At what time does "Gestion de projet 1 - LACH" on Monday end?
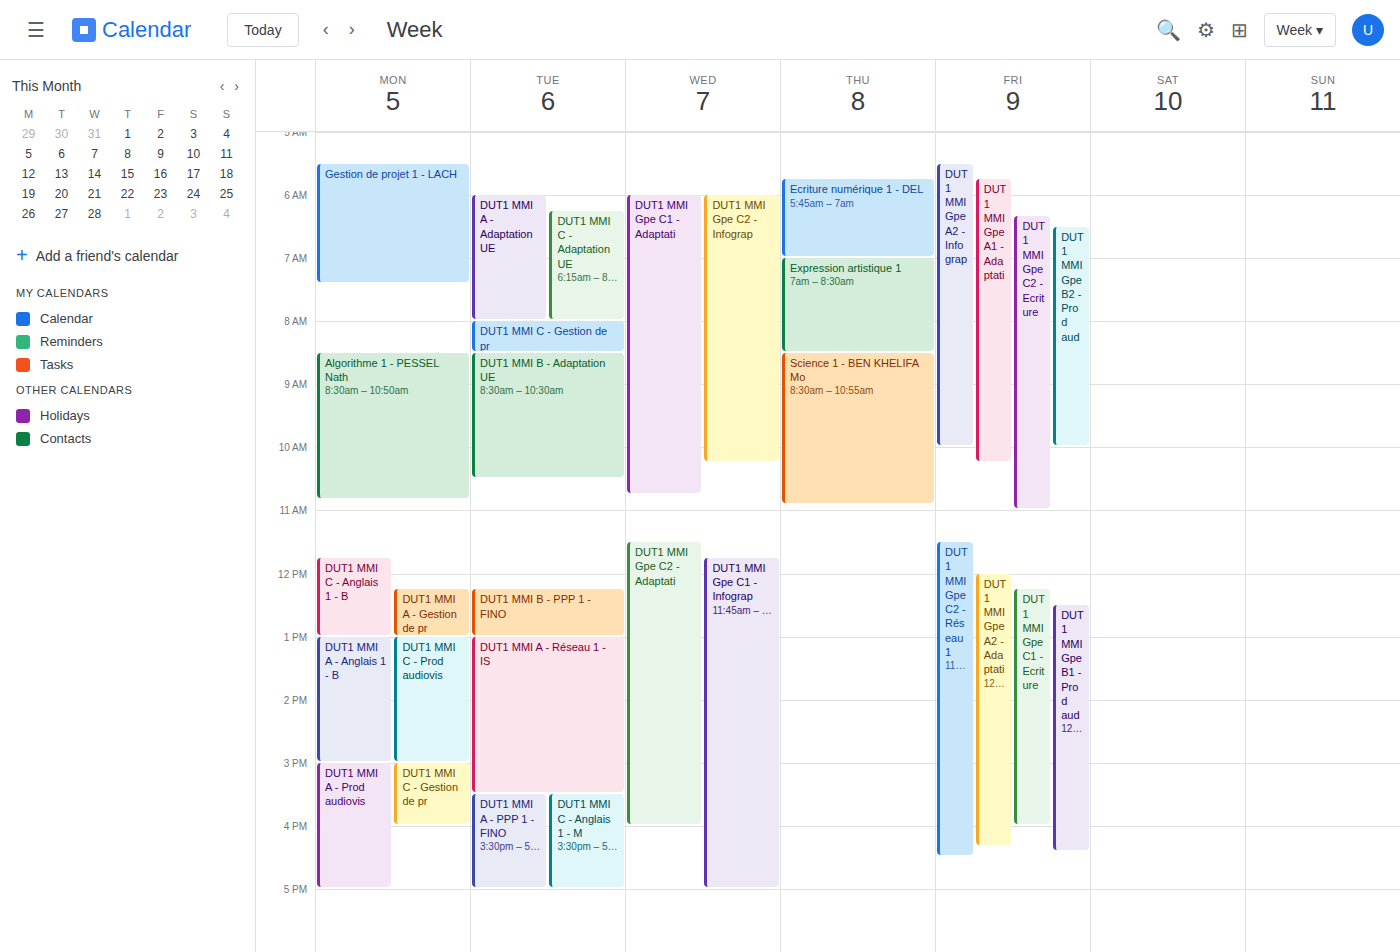
7:25 AM